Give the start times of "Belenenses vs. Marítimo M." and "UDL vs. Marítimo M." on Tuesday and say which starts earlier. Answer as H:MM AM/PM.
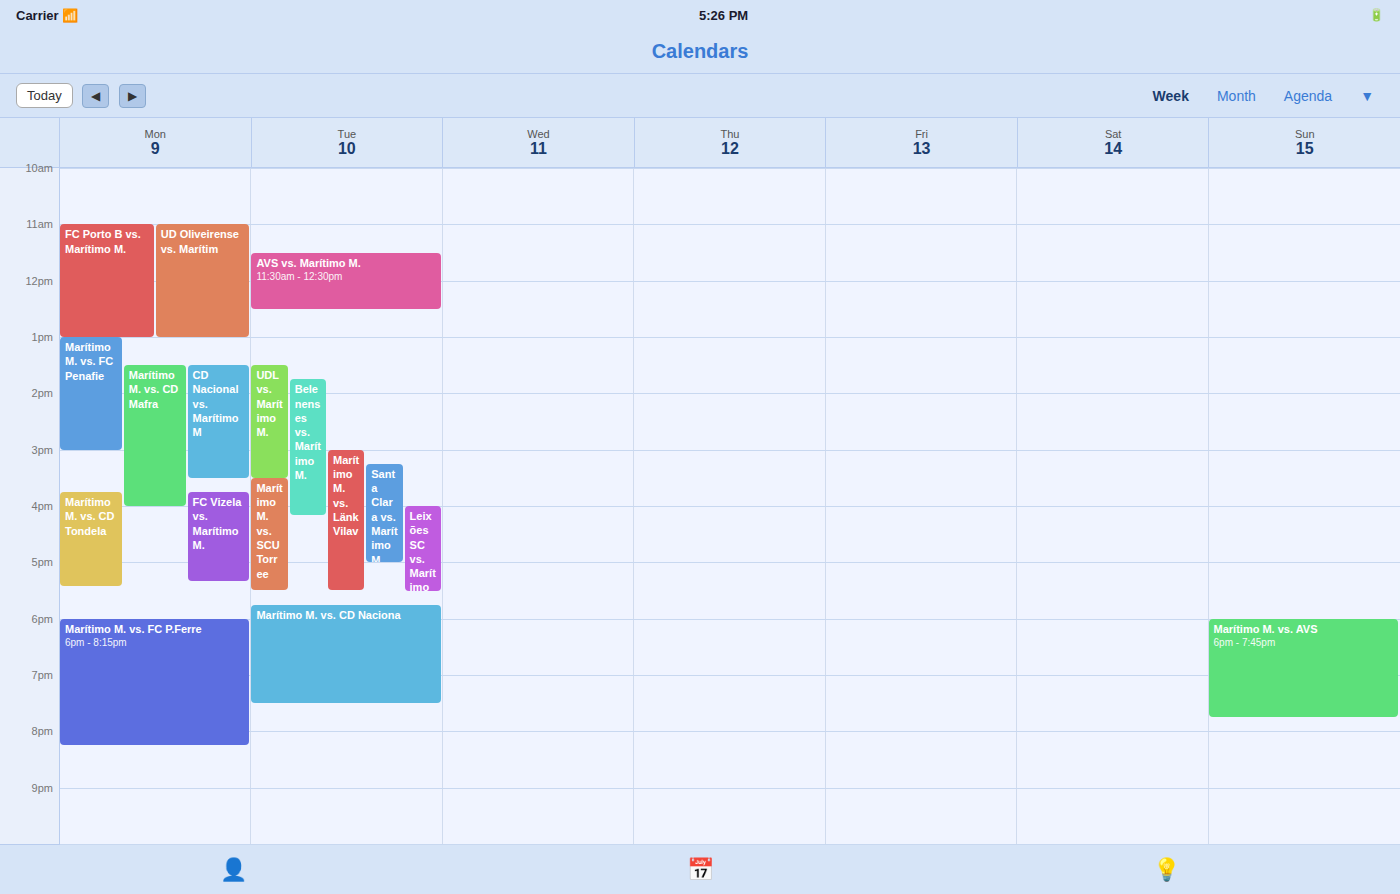
"UDL vs. Marítimo M." 1:30 PM; "Belenenses vs. Marítimo M." 1:45 PM.